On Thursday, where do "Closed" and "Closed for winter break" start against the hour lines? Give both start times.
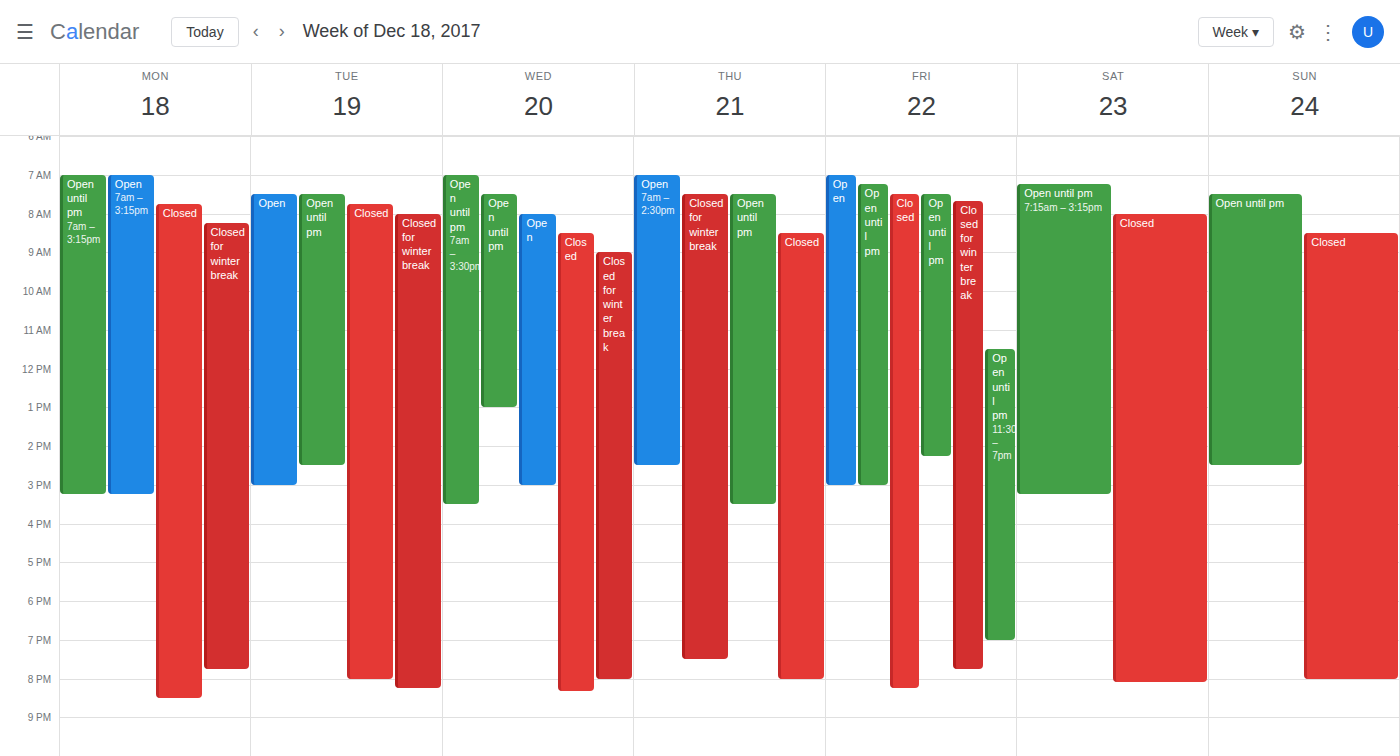
"Closed": 8:30 AM, halfway between the 8 AM and 9 AM lines. "Closed for winter break": 7:30 AM, halfway between the 7 AM and 8 AM lines.